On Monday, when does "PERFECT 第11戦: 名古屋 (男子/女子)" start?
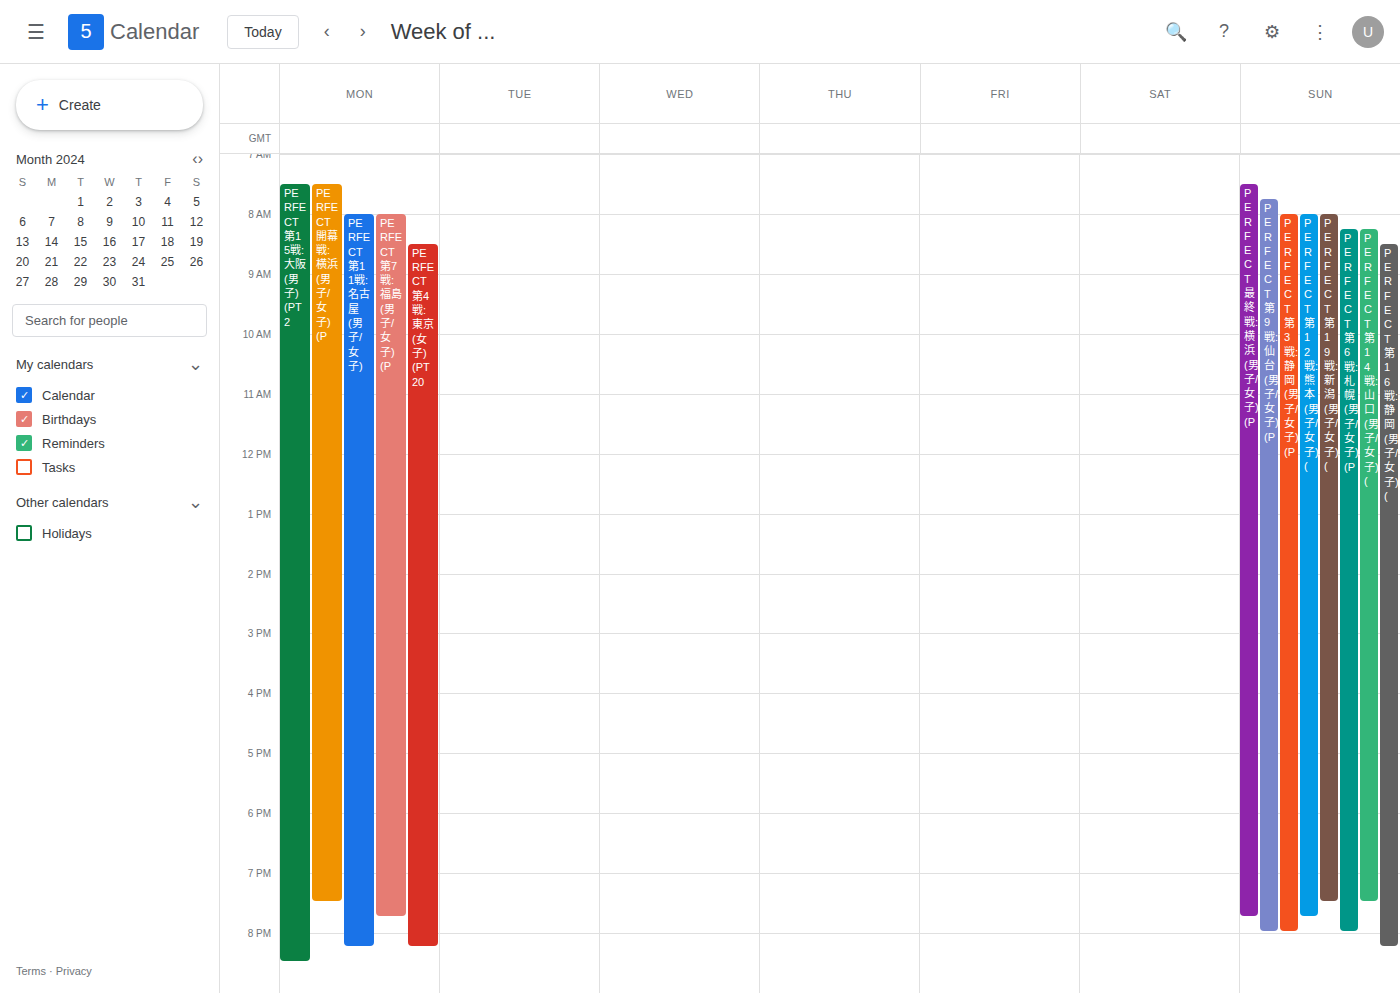
8:00 AM